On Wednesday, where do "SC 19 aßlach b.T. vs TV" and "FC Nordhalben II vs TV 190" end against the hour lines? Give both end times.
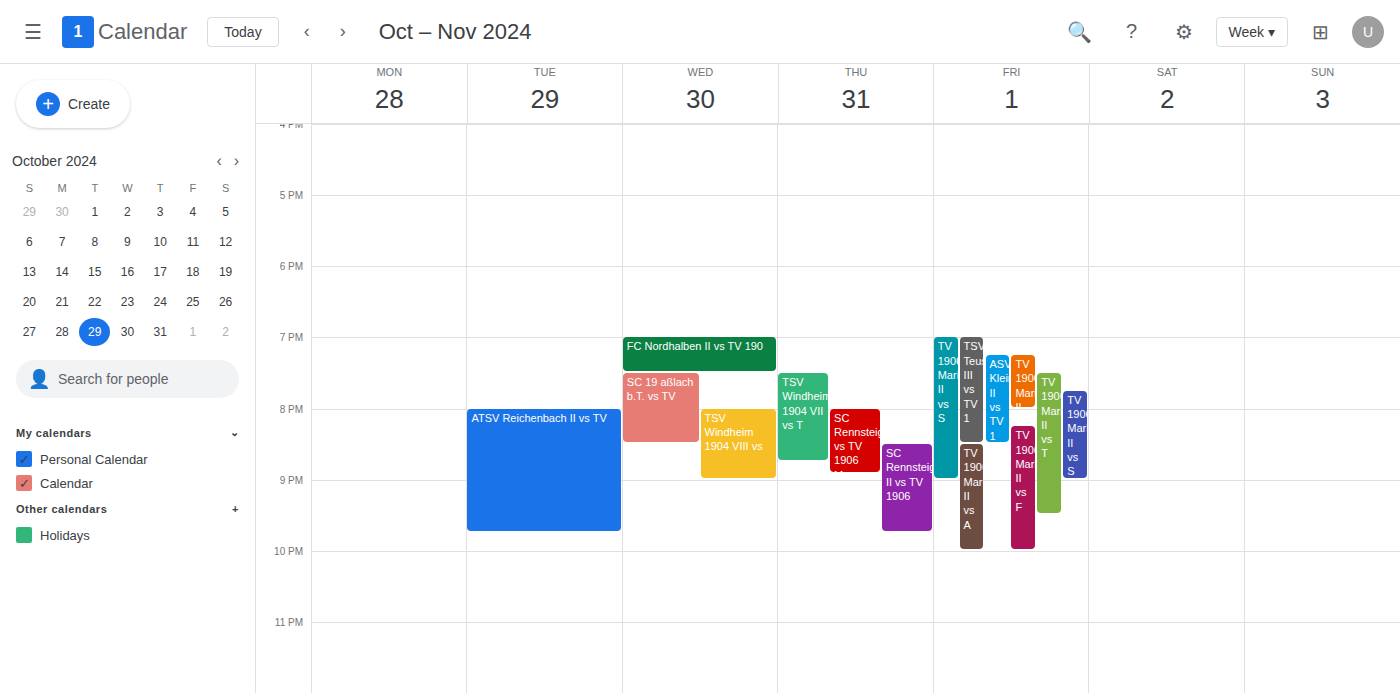
"SC 19 aßlach b.T. vs TV": 8:30 PM, halfway between the 8 PM and 9 PM lines. "FC Nordhalben II vs TV 190": 7:30 PM, halfway between the 7 PM and 8 PM lines.